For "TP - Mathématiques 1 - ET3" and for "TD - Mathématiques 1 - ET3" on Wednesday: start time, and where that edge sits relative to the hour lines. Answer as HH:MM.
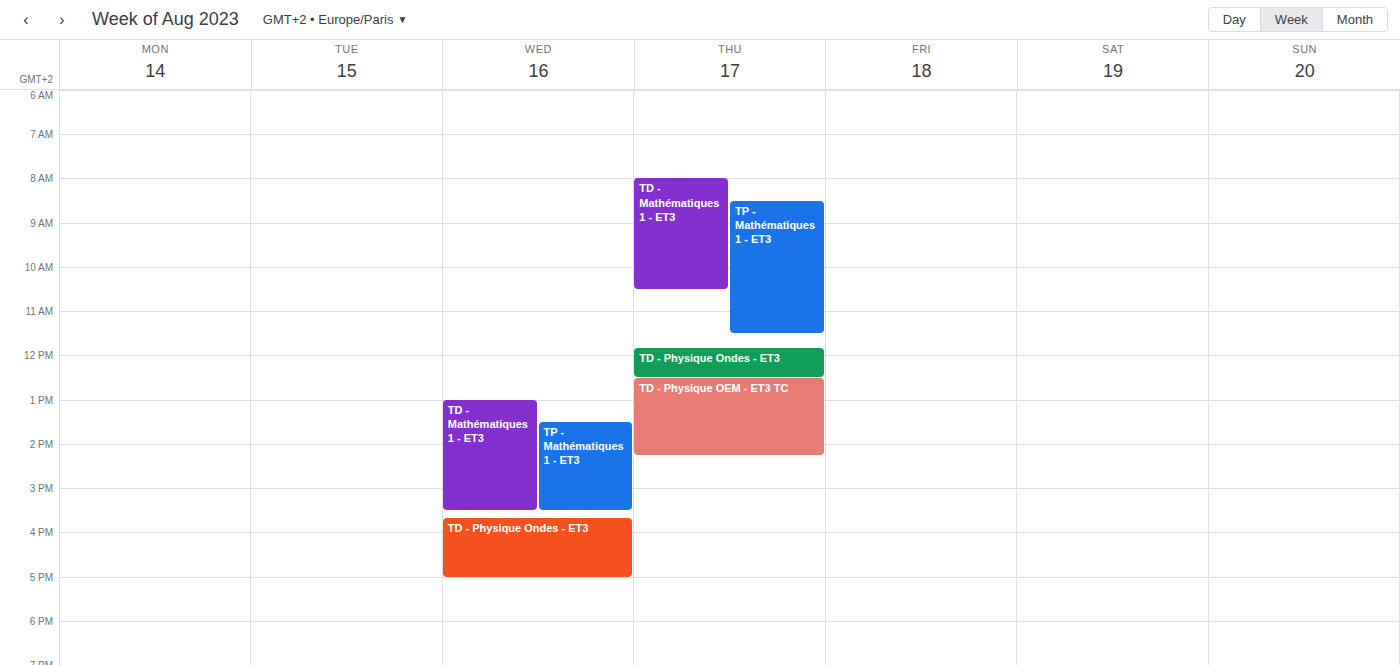
"TP - Mathématiques 1 - ET3": 13:30, halfway between the 13:00 and 14:00 lines. "TD - Mathématiques 1 - ET3": 13:00, exactly on the 13:00 line.